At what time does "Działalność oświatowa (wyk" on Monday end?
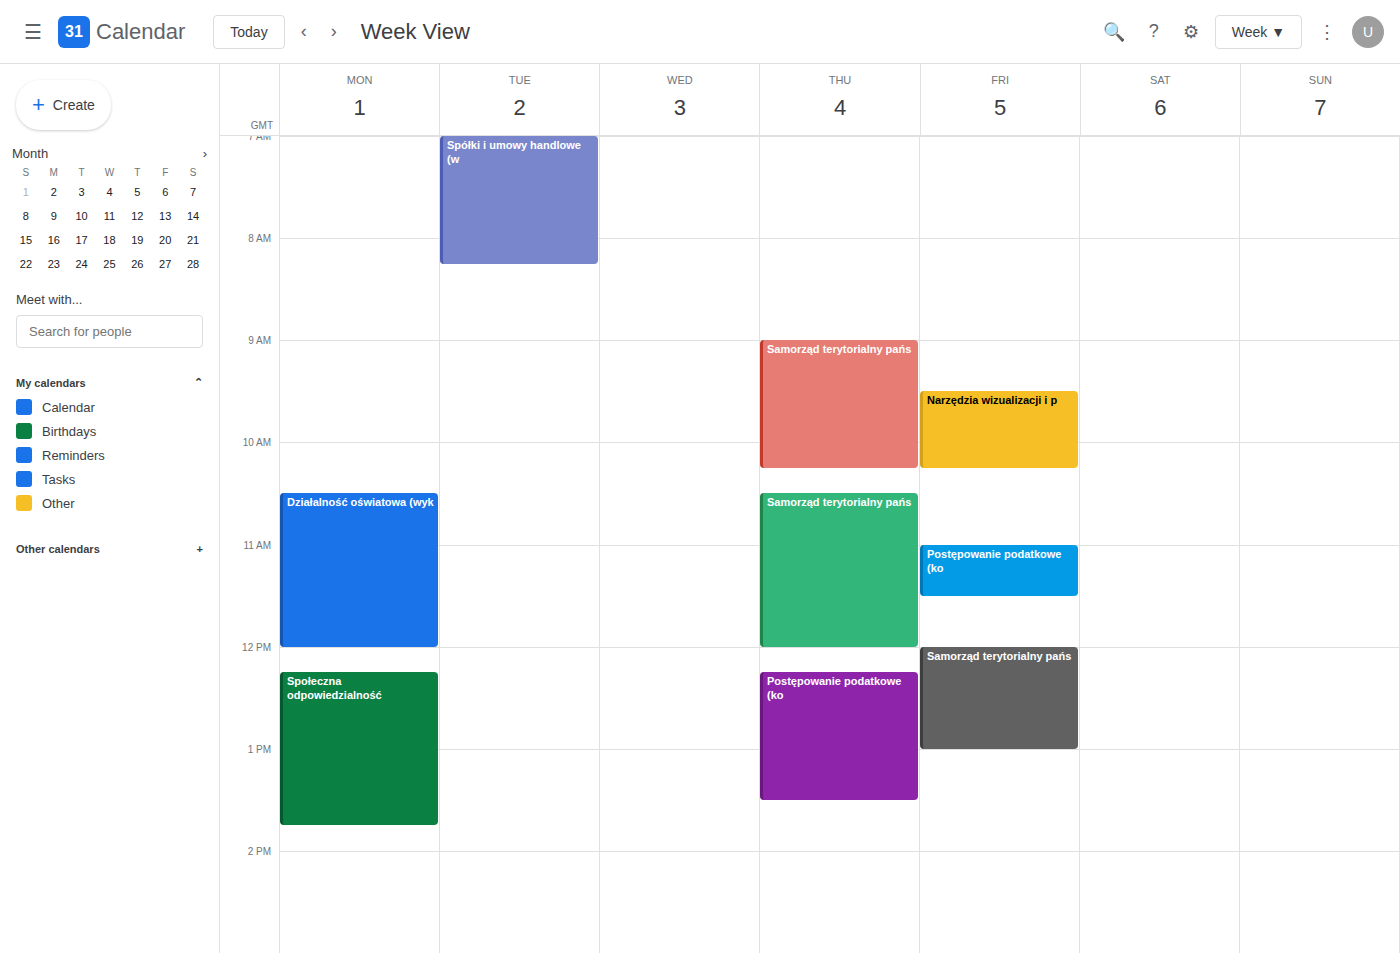
12:00 PM